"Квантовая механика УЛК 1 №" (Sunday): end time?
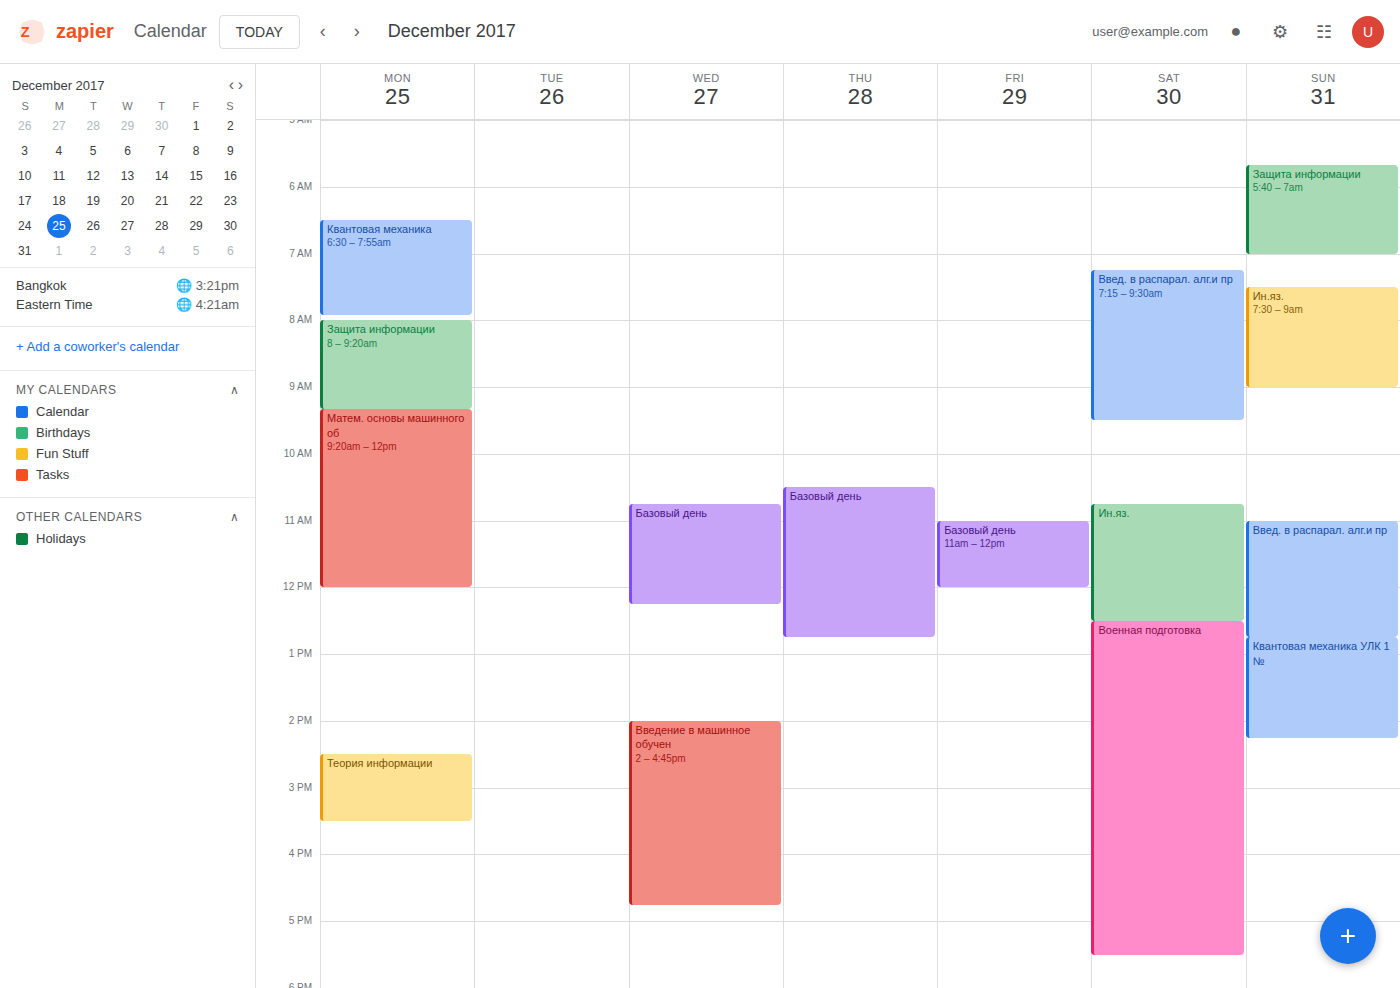
2:15 PM